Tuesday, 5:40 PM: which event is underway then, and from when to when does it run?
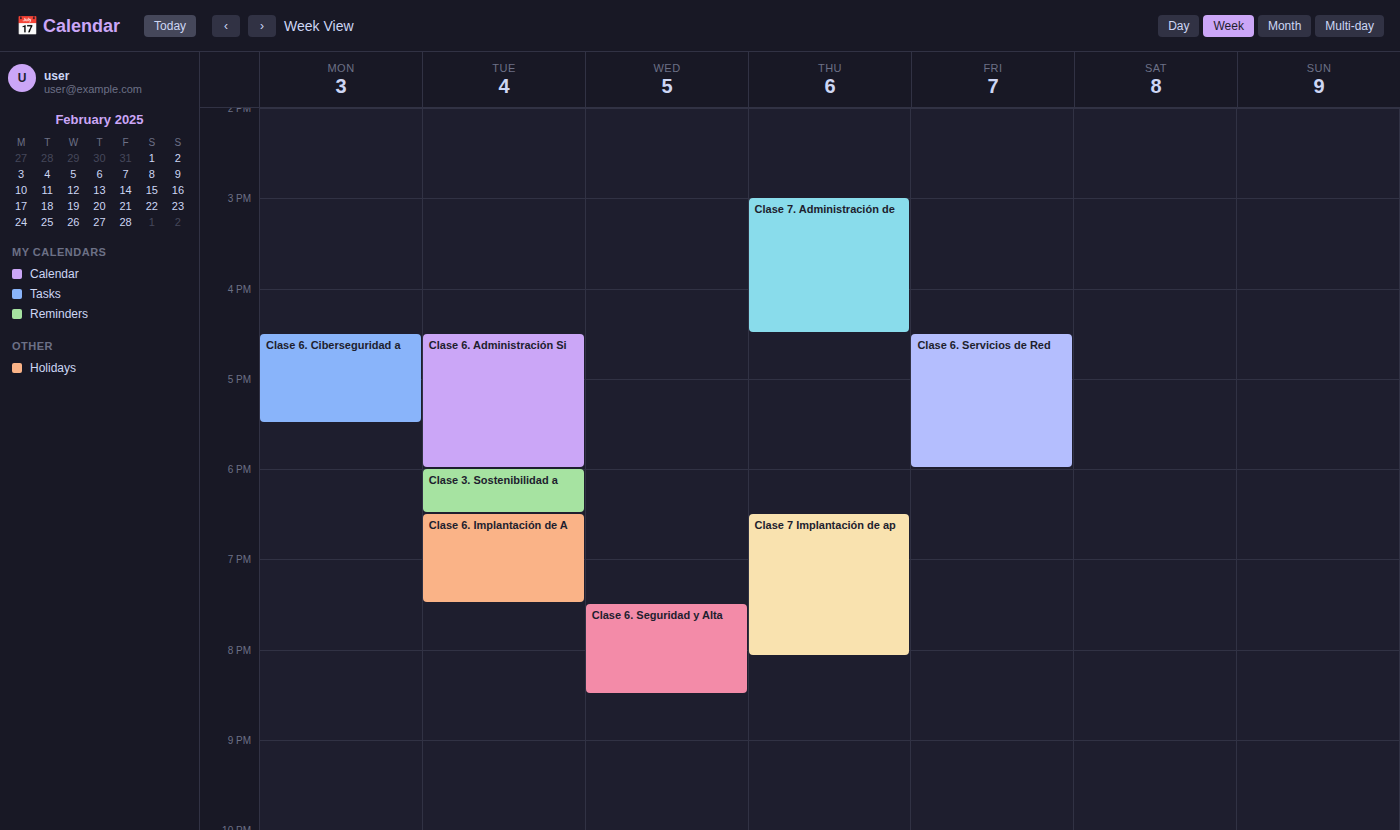
"Clase 6. Administración Si", 4:30 PM to 6:00 PM